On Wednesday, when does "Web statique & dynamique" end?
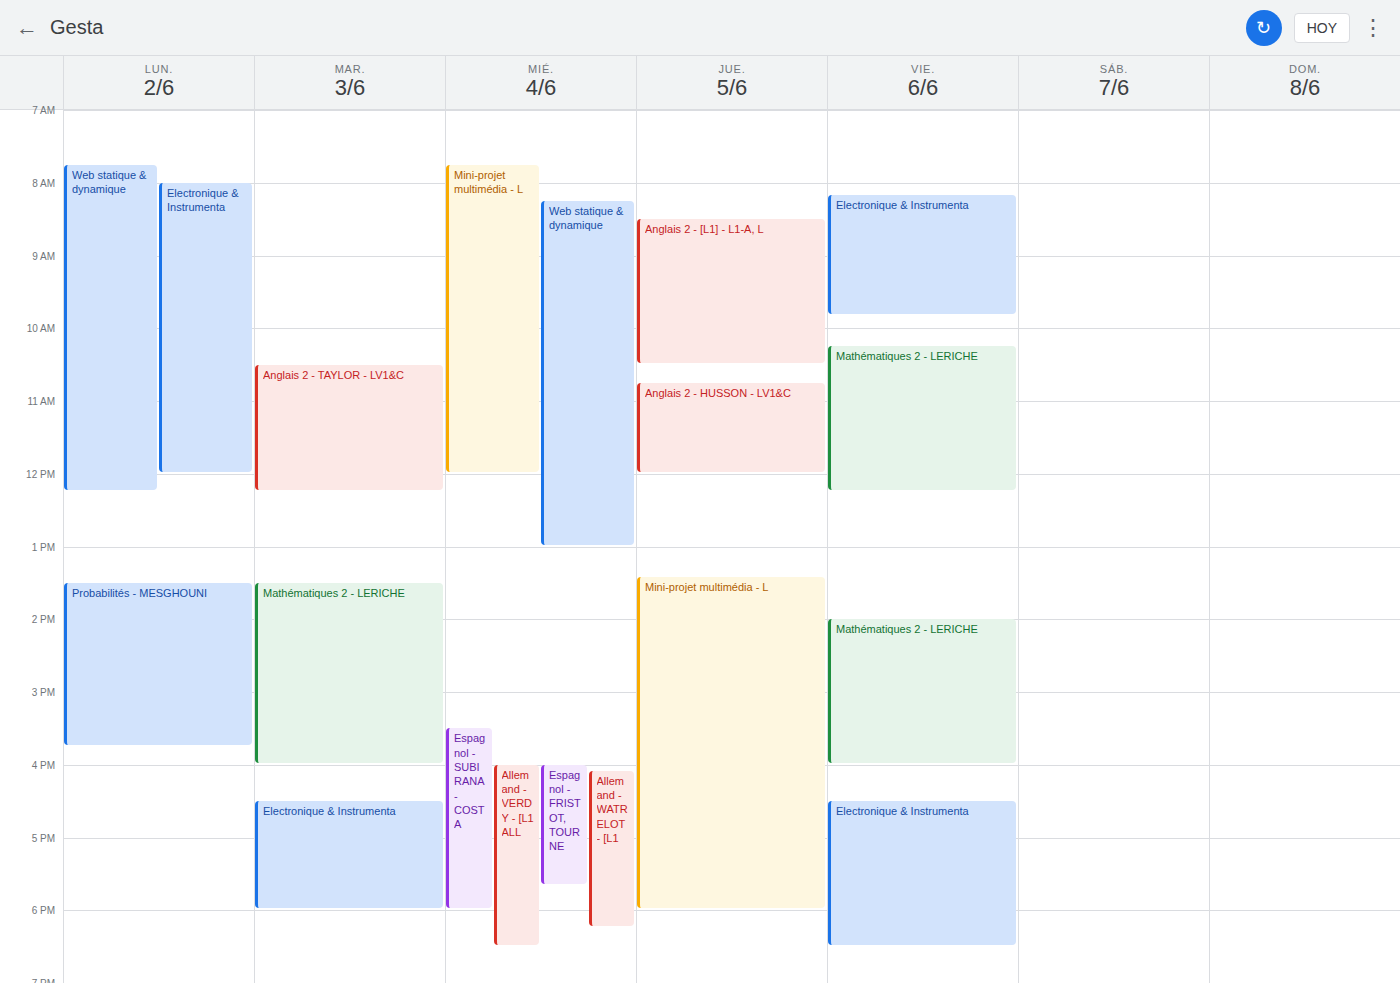
1:00 PM